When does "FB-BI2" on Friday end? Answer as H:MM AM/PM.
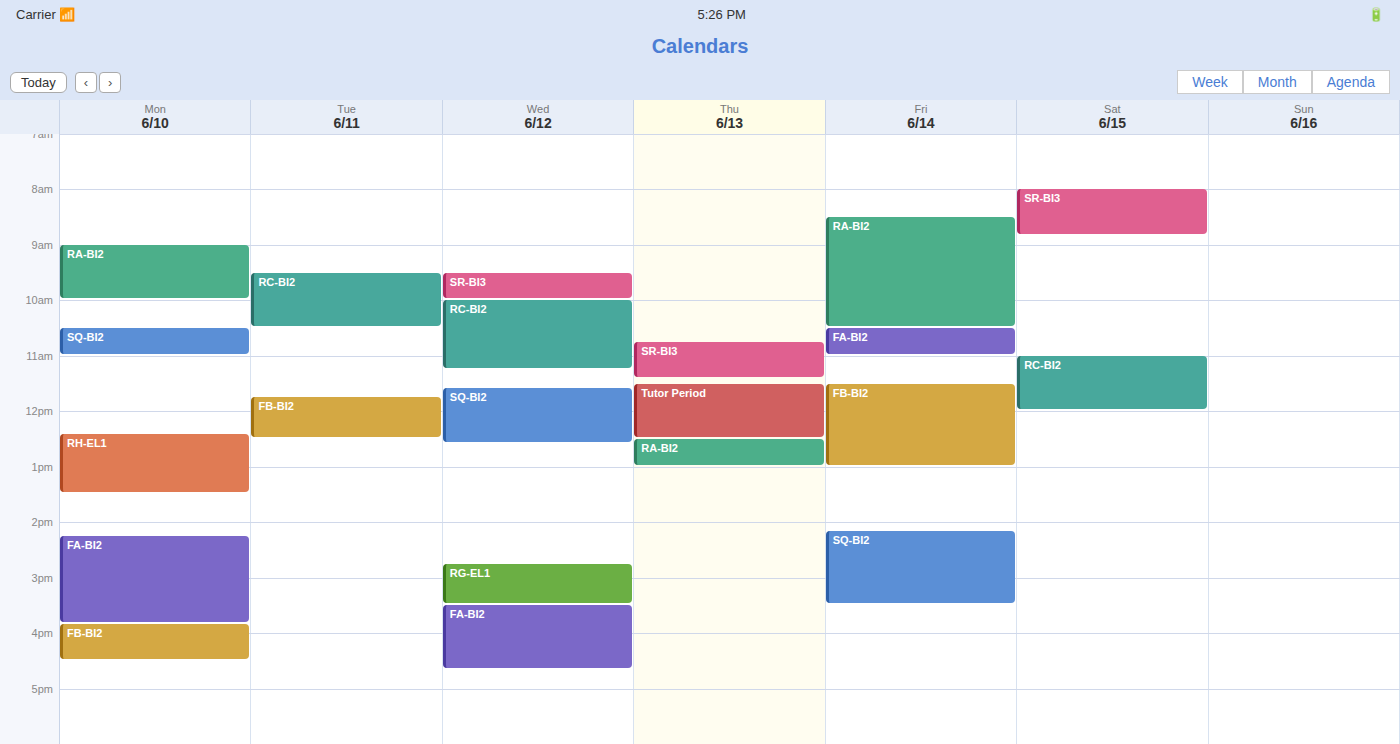
1:00 PM